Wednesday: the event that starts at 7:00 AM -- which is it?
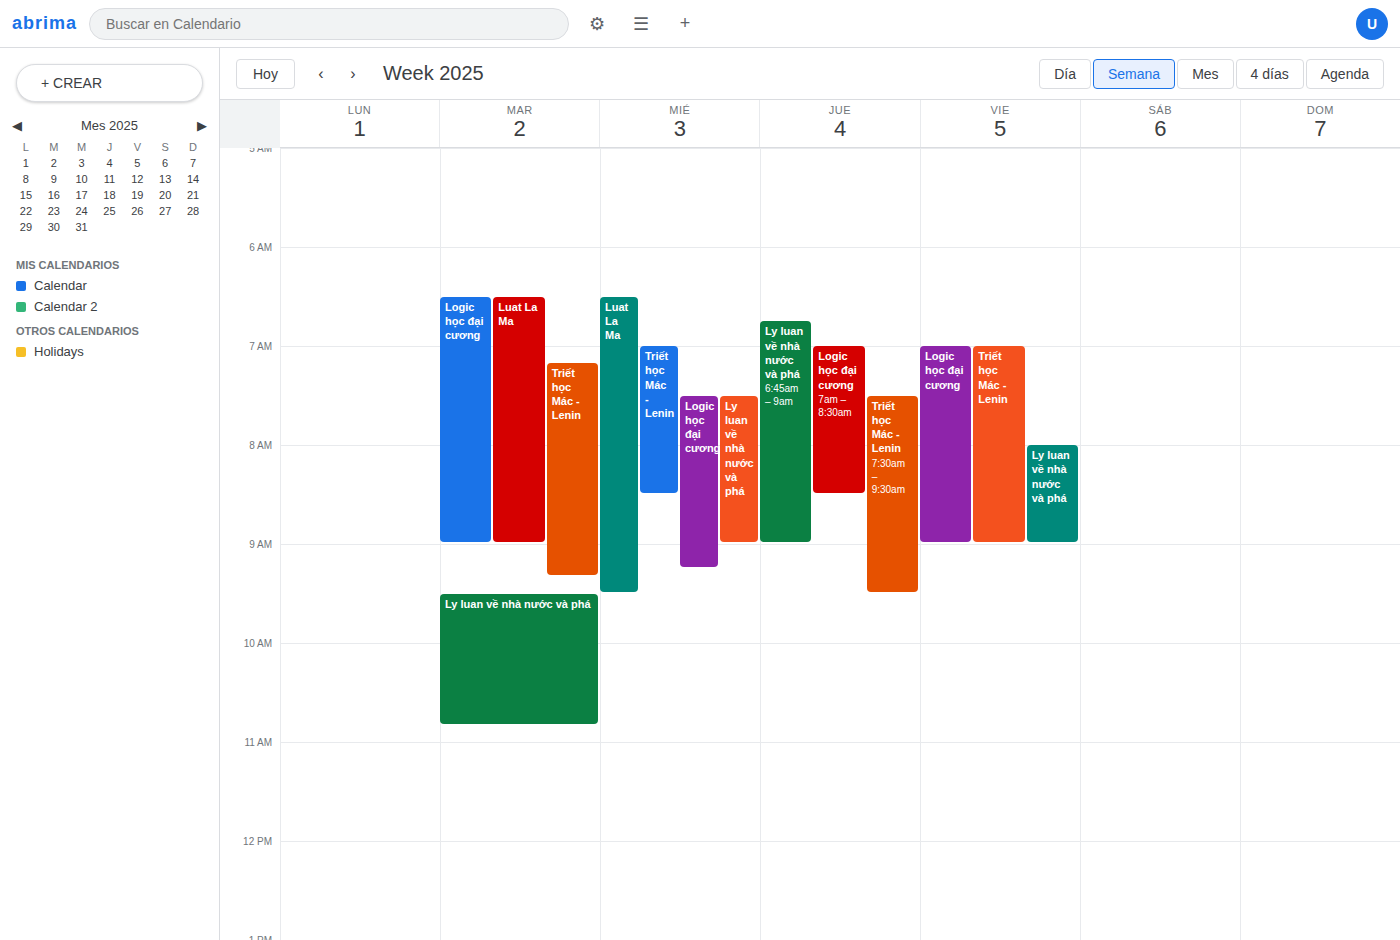
"Triết học Mác - Lenin"